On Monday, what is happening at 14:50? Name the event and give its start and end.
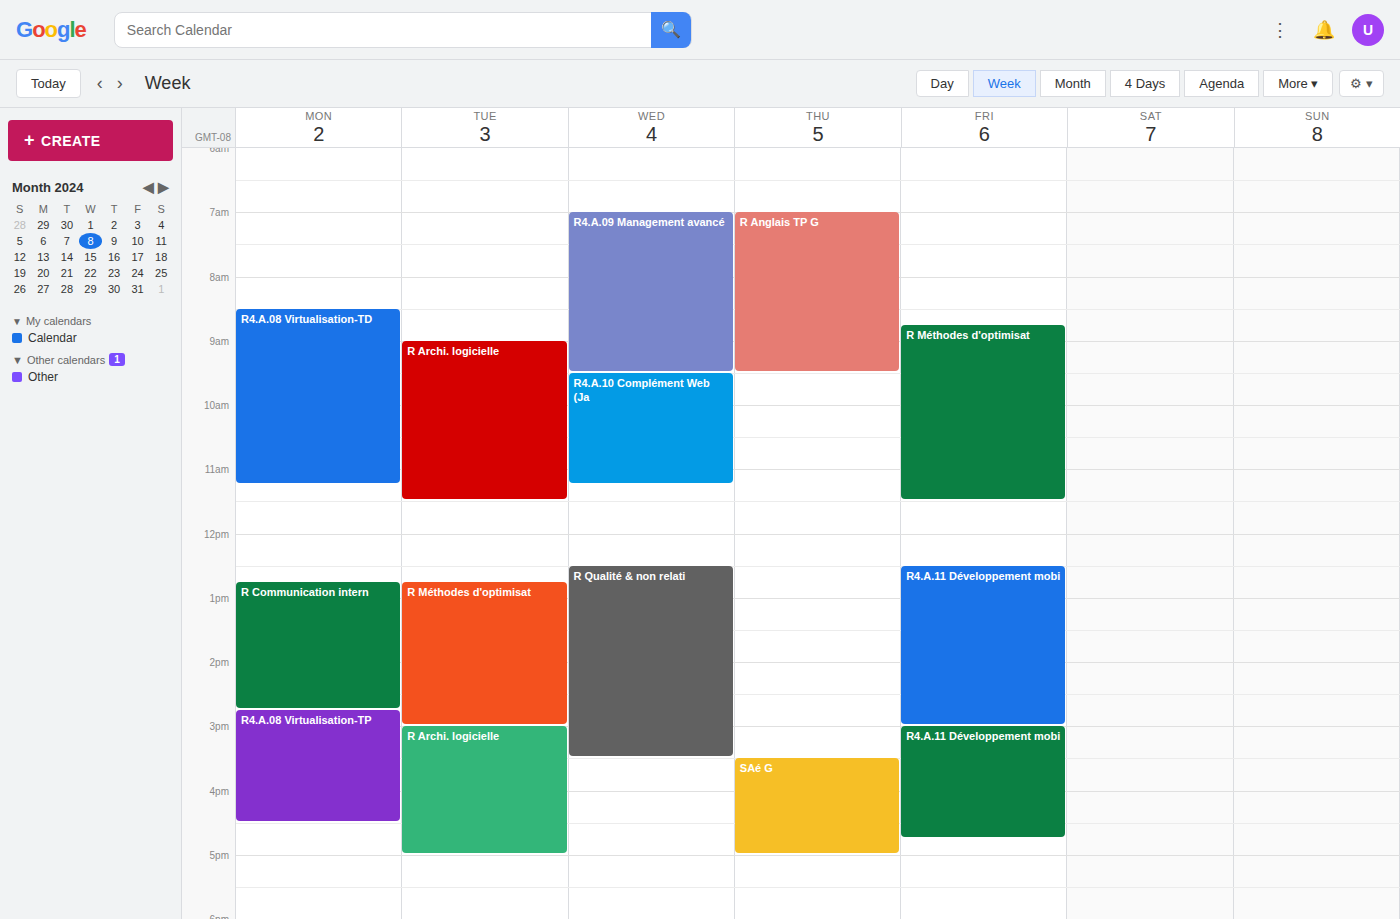
"R4.A.08 Virtualisation-TP", 14:45 to 16:30